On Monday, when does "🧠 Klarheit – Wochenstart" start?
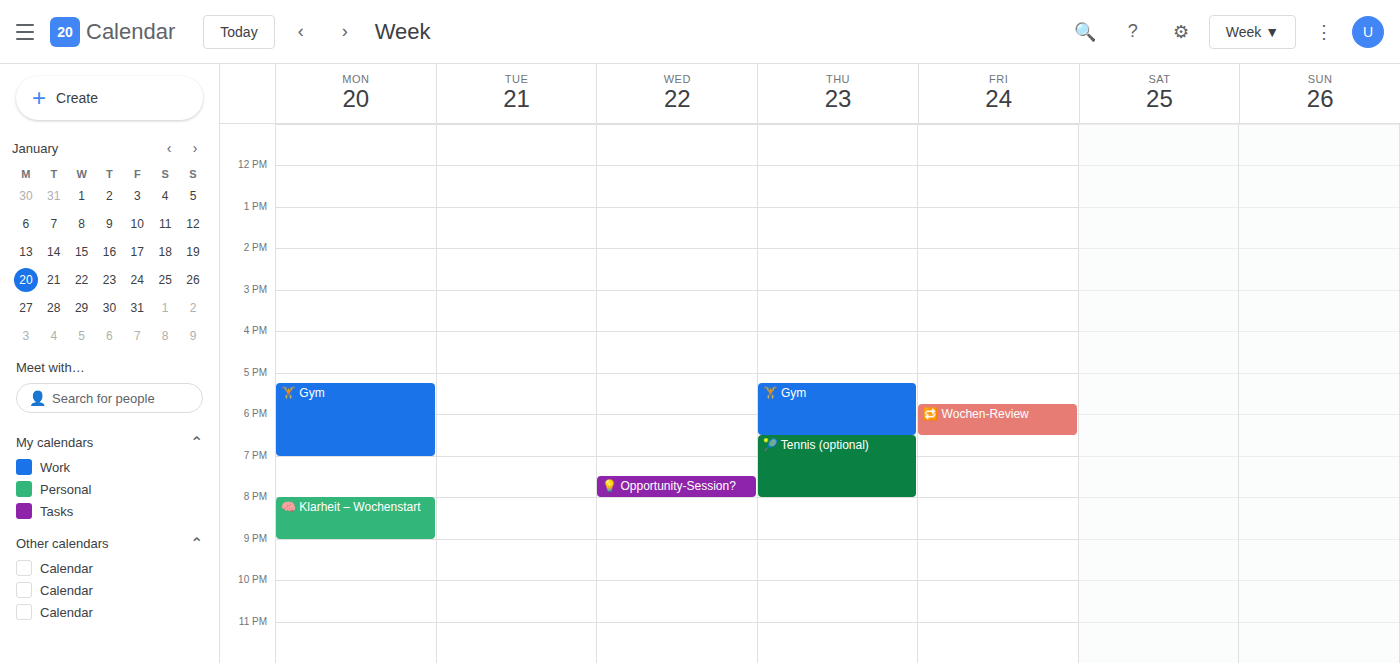
8:00 PM